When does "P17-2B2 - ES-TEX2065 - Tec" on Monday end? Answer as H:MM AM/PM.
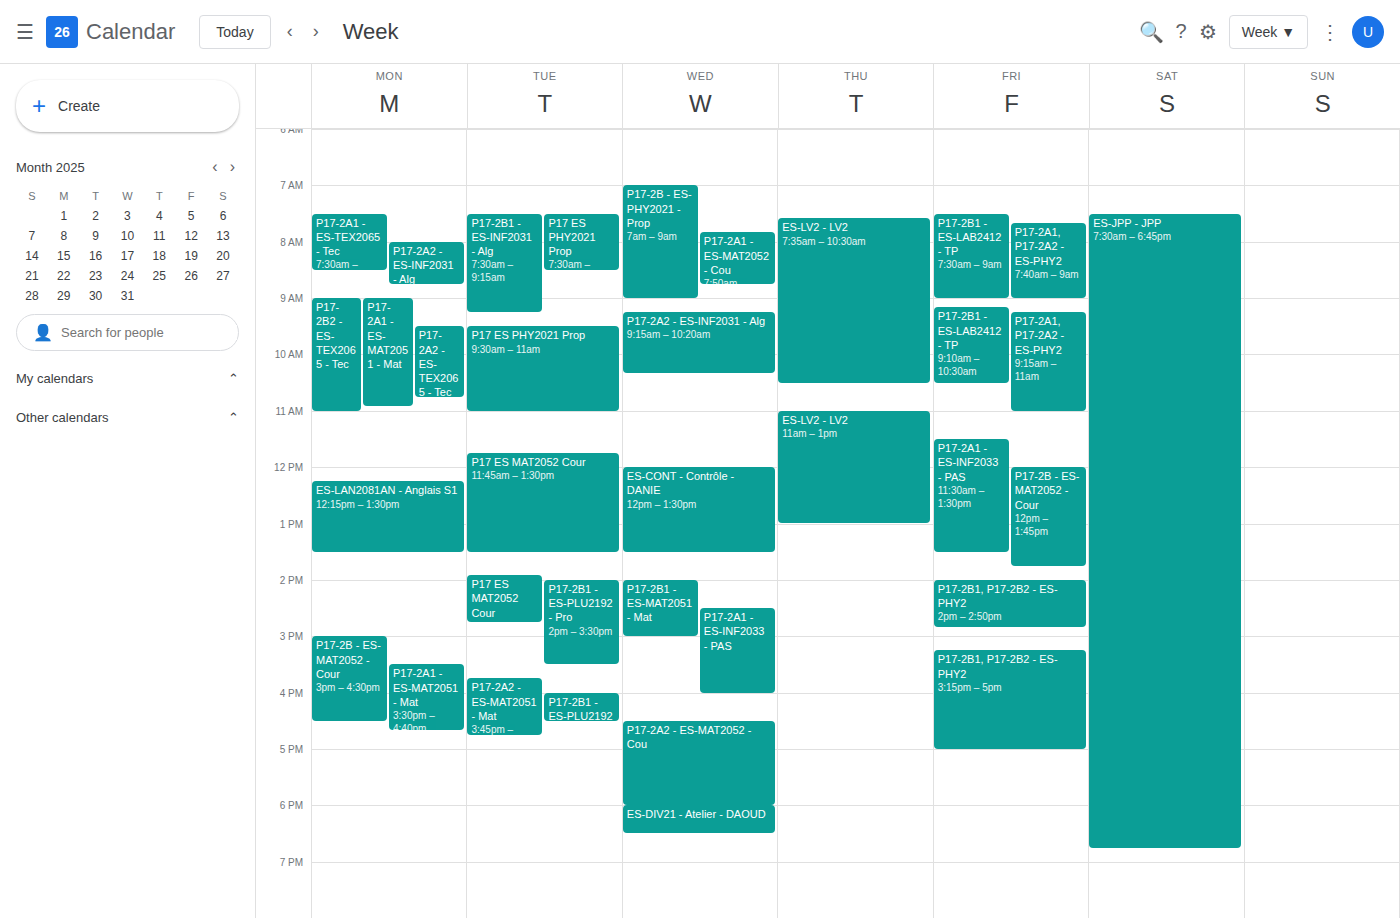
11:00 AM